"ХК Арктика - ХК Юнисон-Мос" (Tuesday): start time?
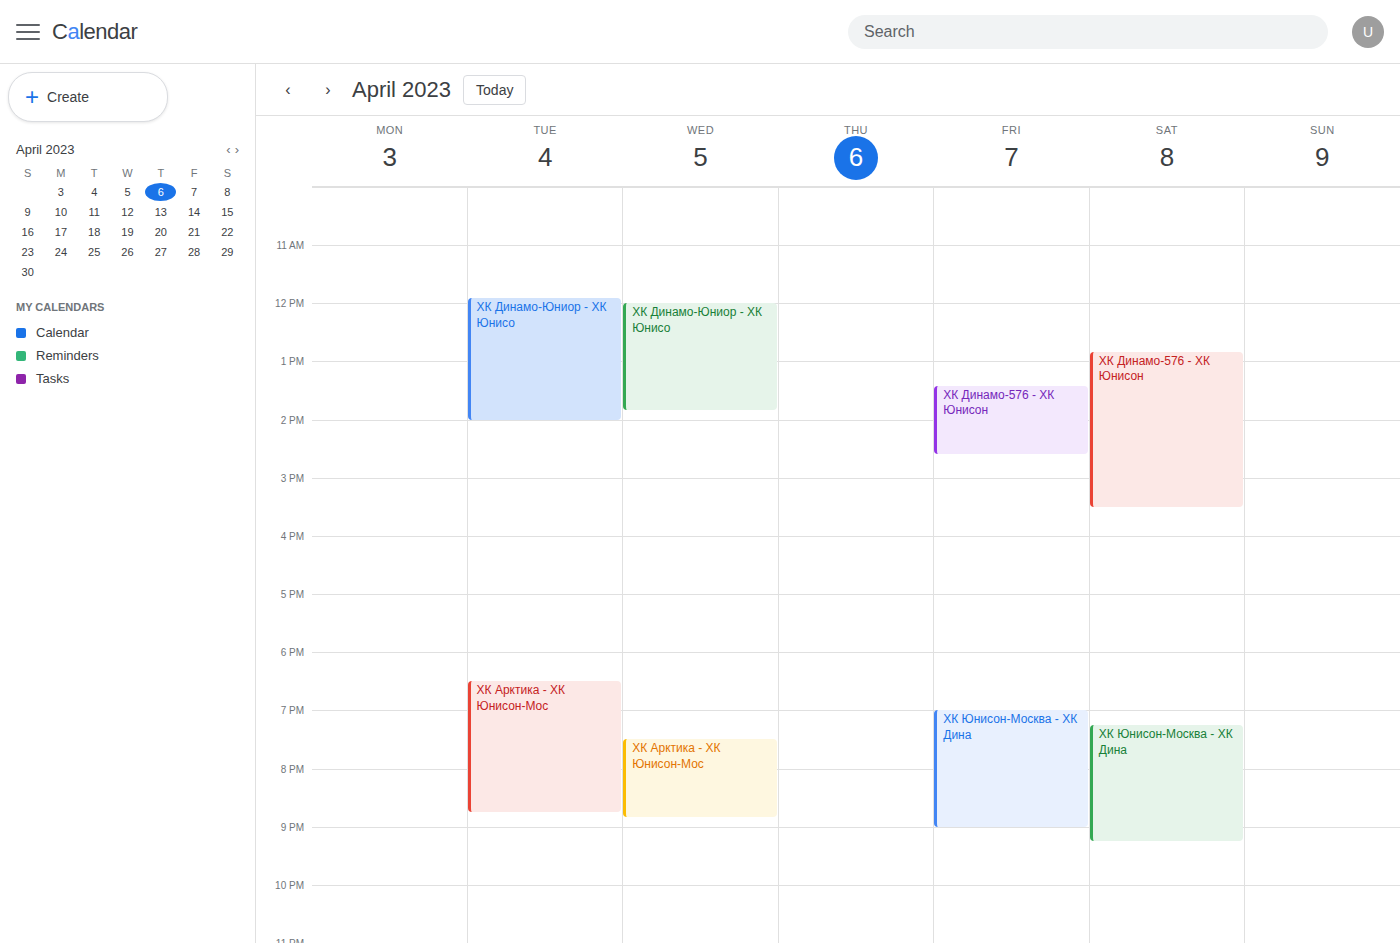
6:30 PM